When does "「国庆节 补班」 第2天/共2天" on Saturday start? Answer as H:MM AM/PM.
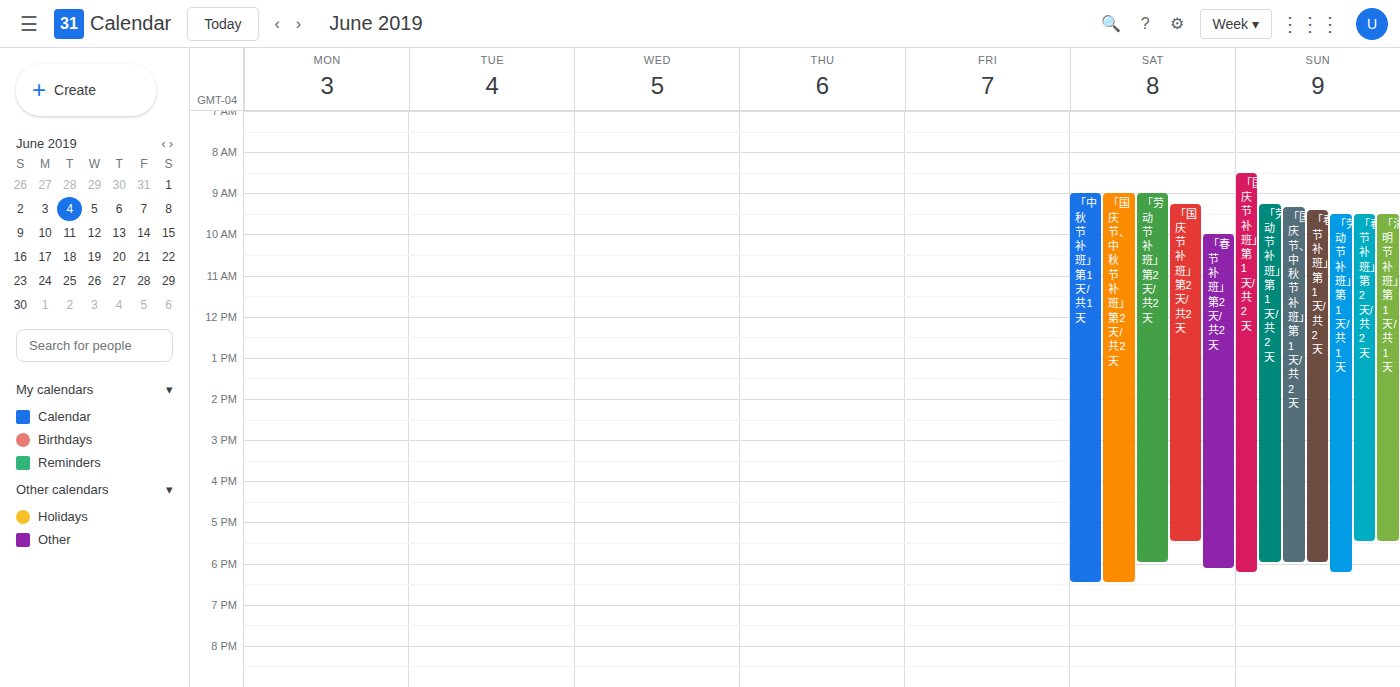
9:15 AM